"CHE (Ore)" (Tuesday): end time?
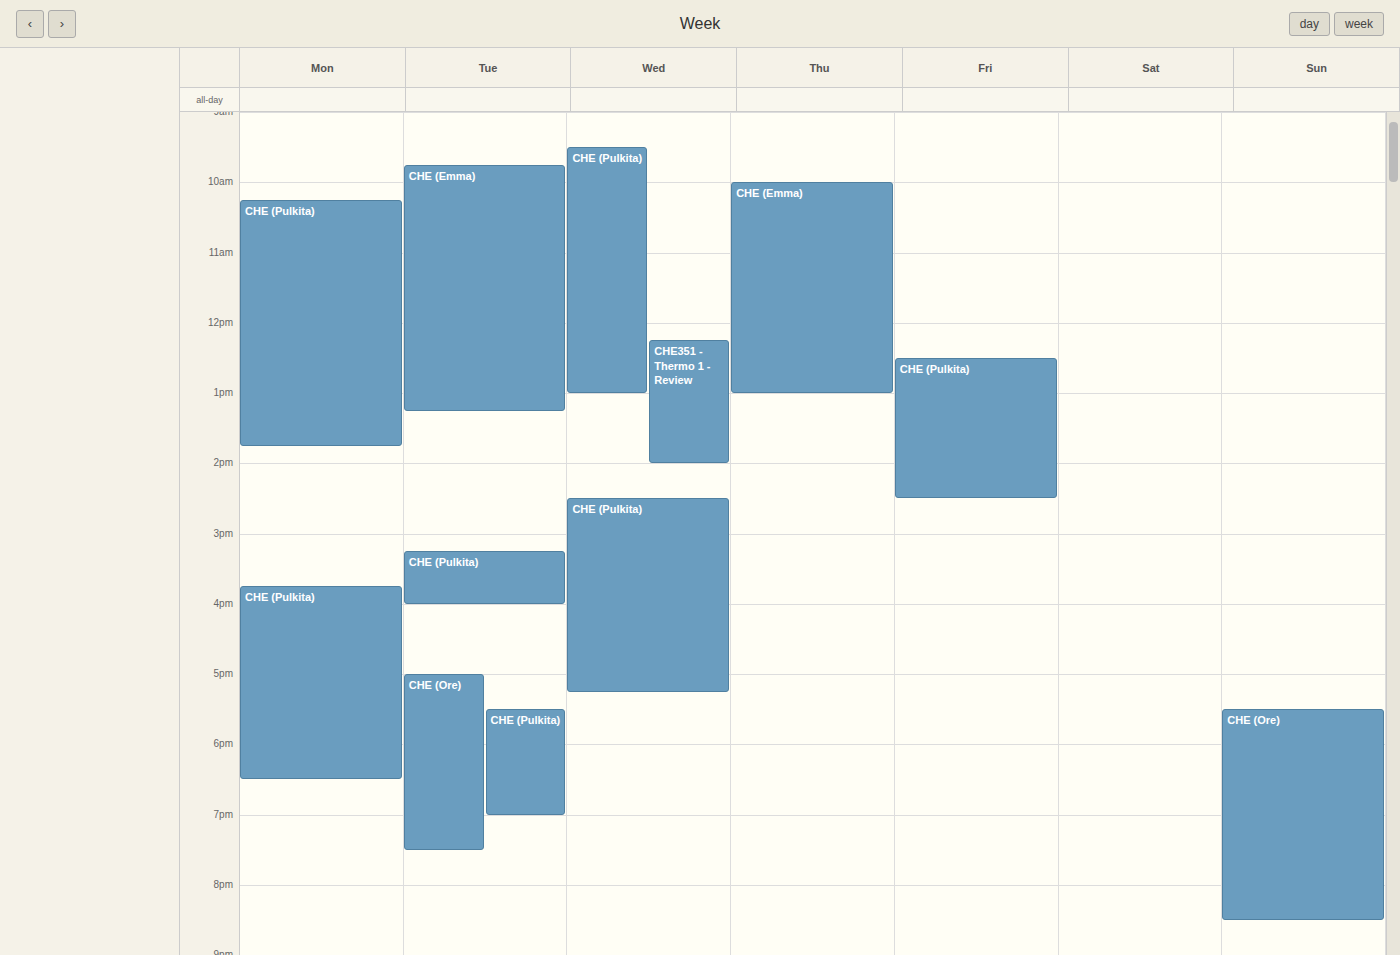
19:30